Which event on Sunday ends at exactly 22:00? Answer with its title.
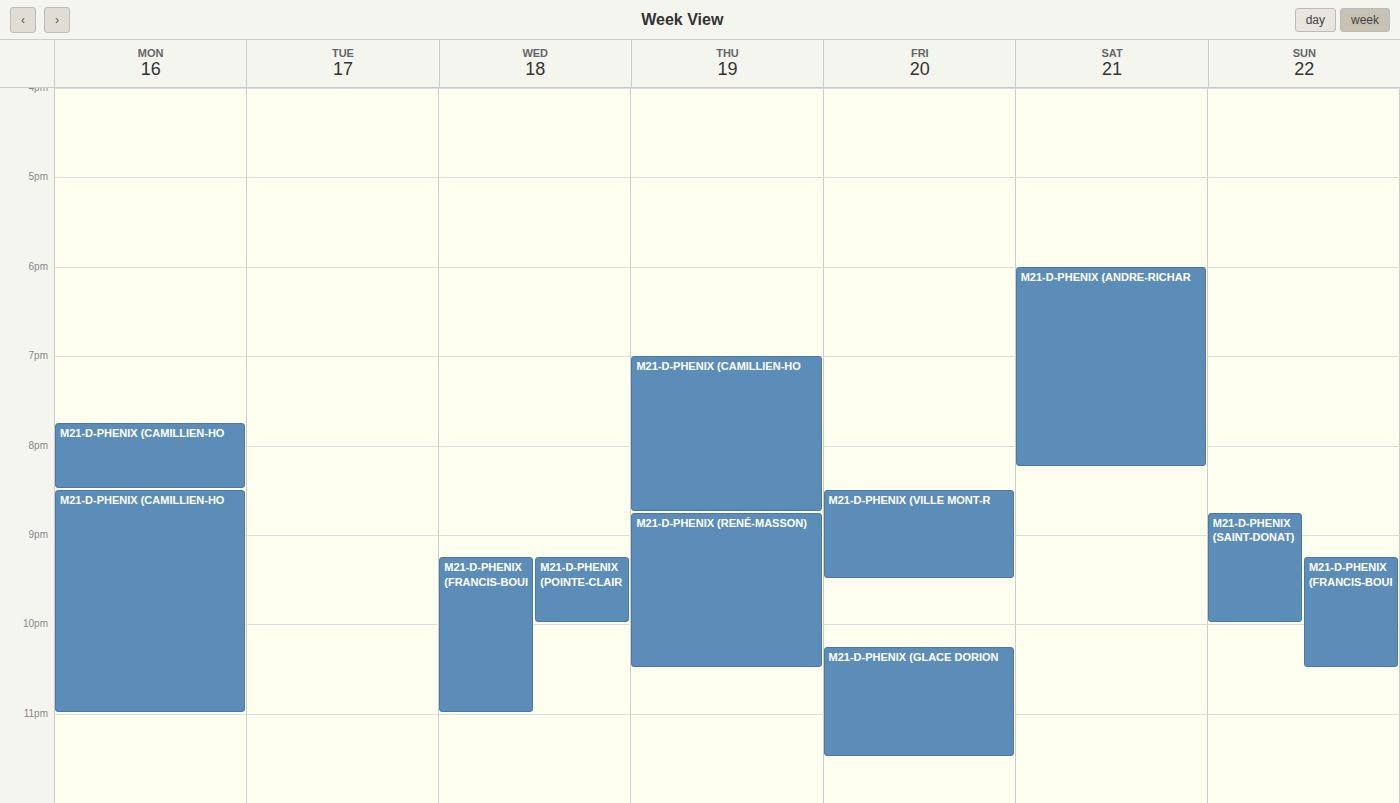
"M21-D-PHENIX (SAINT-DONAT)"